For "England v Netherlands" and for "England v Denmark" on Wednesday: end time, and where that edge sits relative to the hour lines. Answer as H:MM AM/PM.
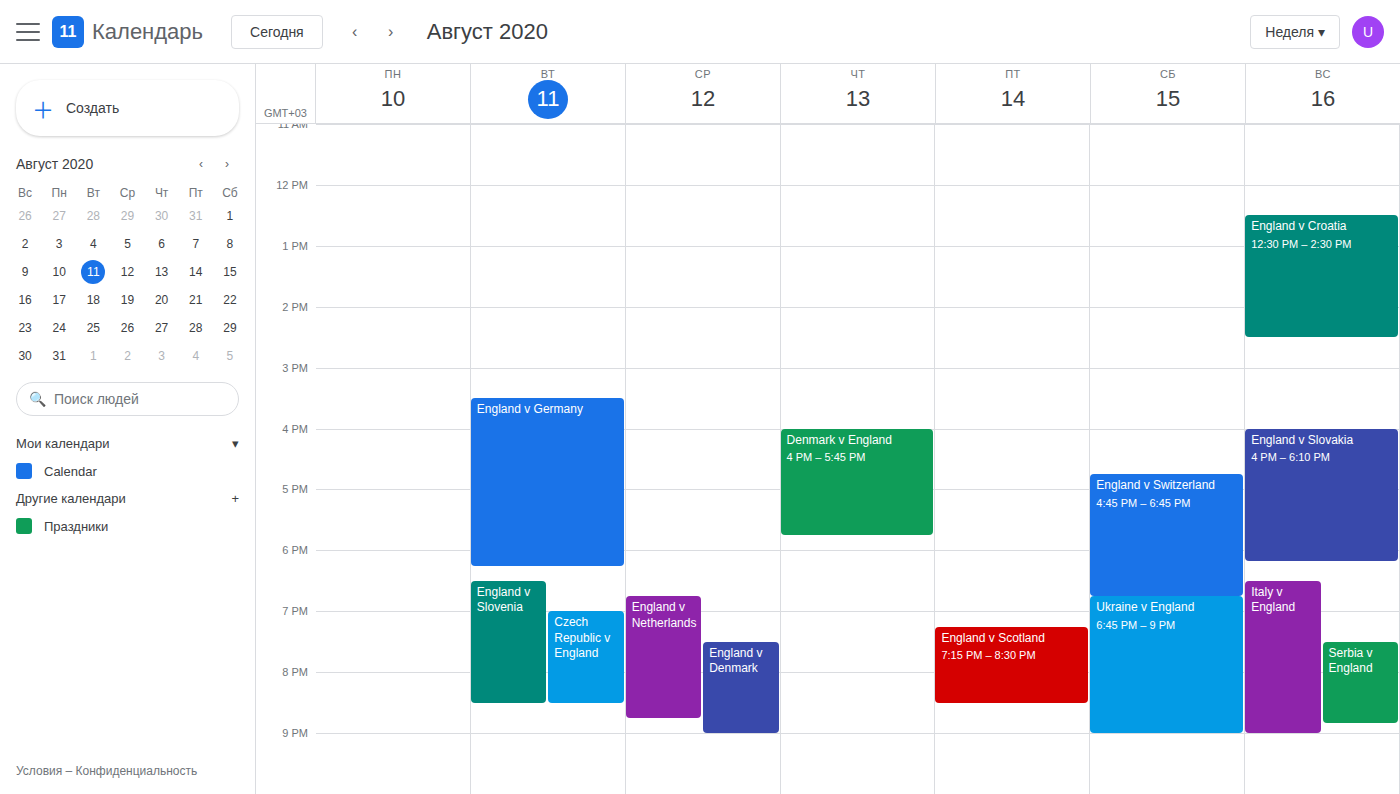
"England v Netherlands": 8:45 PM, neither: three quarters of the way from the 8 PM line to the 9 PM line. "England v Denmark": 9:00 PM, exactly on the 9 PM line.